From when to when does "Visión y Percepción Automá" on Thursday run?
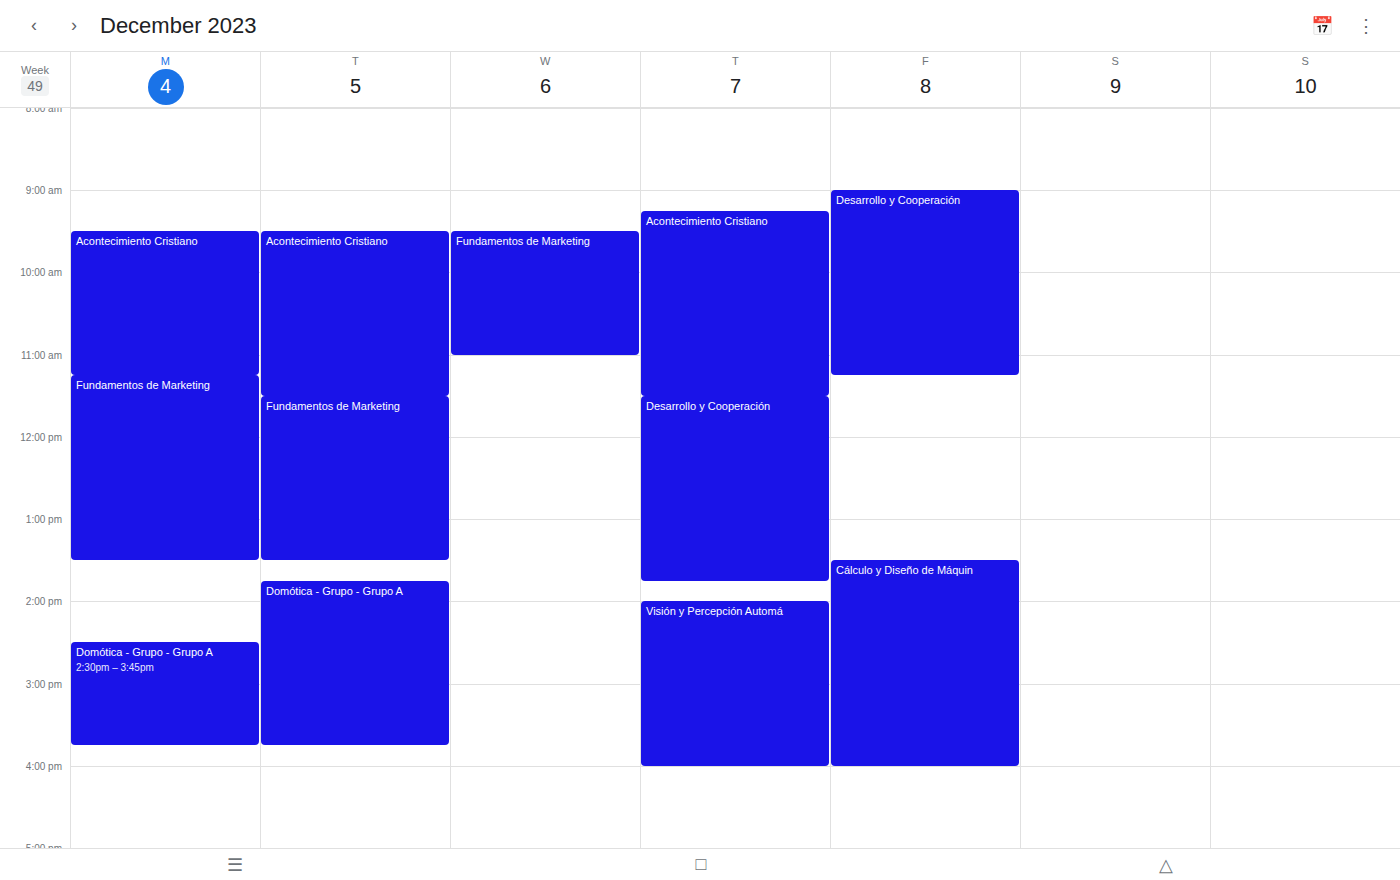
2:00 PM to 4:00 PM